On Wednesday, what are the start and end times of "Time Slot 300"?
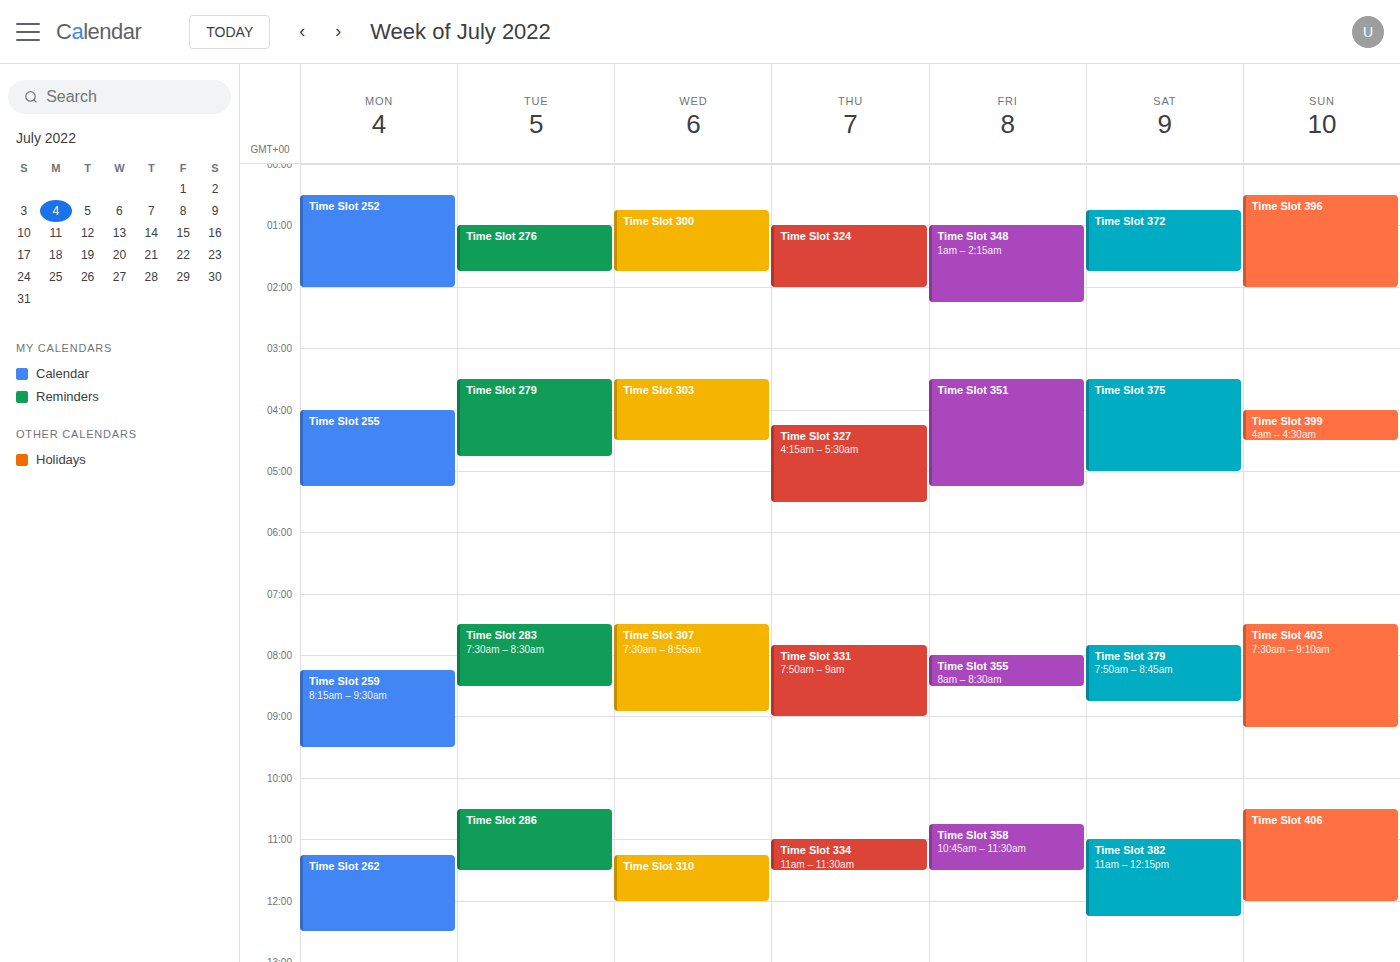
12:45 AM to 1:45 AM